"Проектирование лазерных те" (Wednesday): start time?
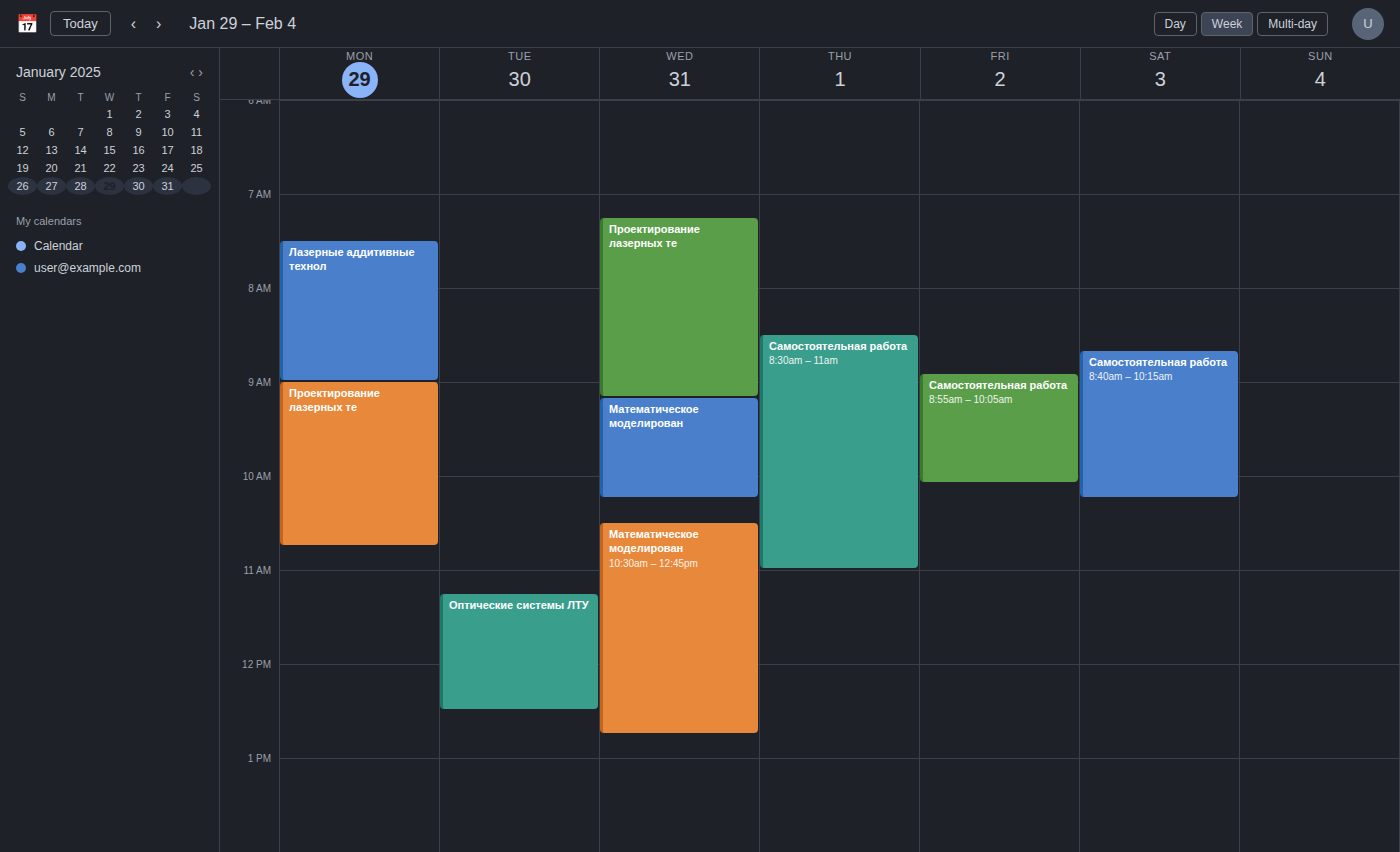
7:15 AM